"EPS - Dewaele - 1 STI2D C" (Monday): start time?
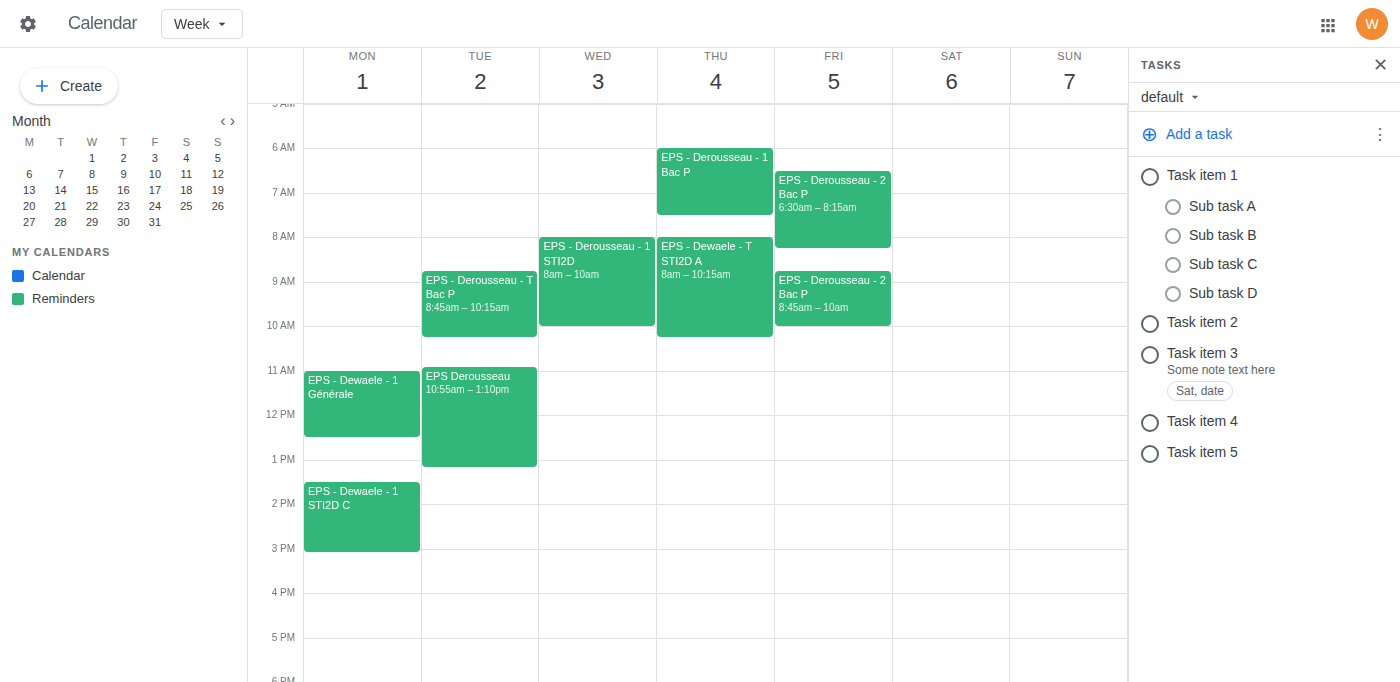
1:30 PM